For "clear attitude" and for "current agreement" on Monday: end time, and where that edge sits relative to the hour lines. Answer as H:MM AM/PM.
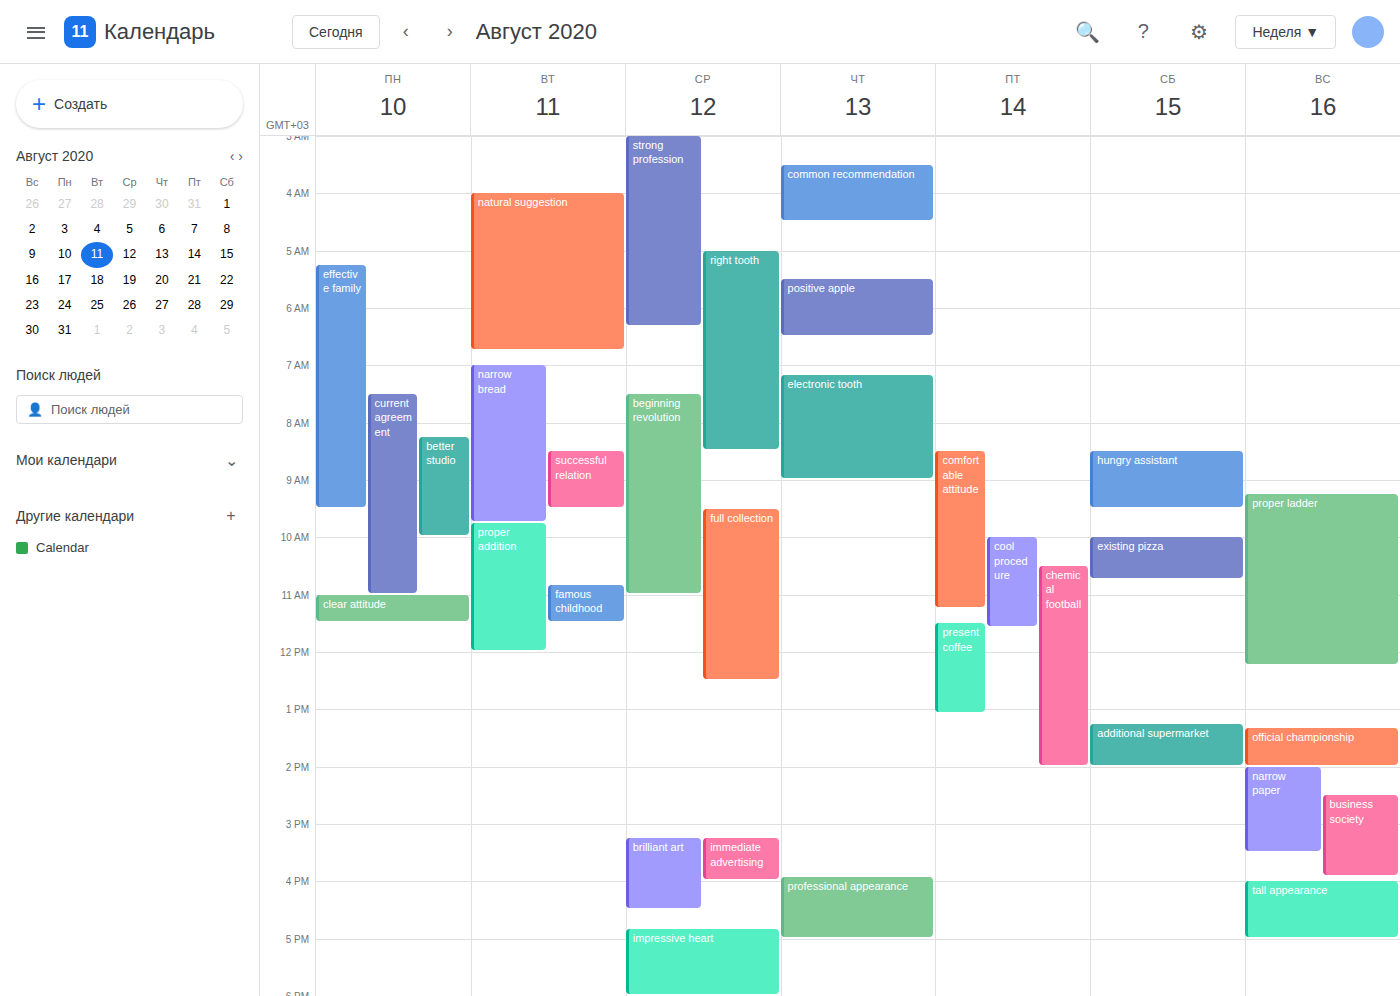
"clear attitude": 11:30 AM, halfway between the 11 AM and 12 PM lines. "current agreement": 11:00 AM, exactly on the 11 AM line.